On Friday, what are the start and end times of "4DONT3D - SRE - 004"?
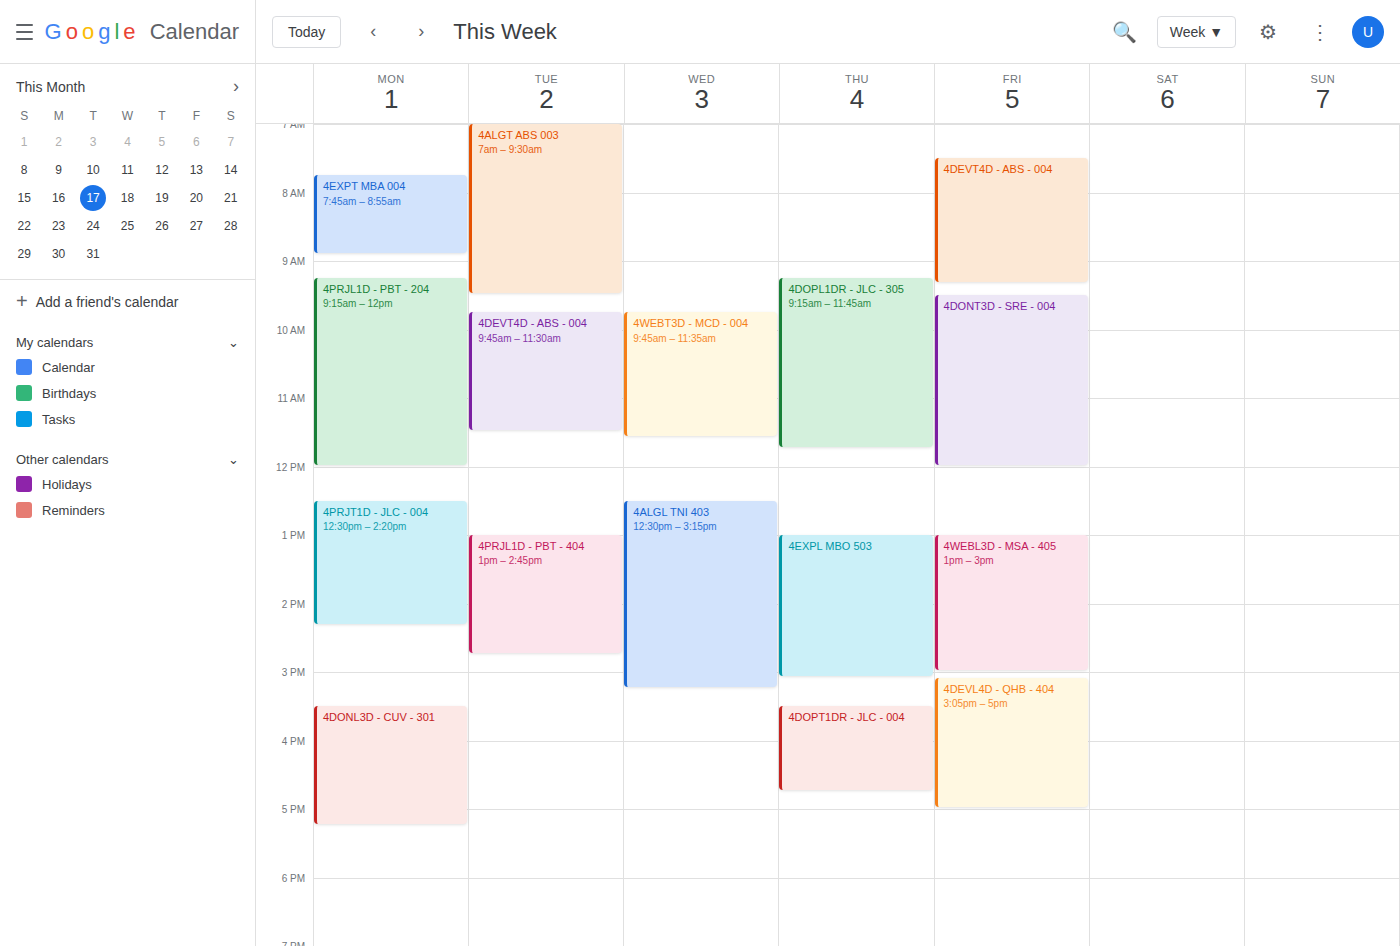
9:30 AM to 12:00 PM